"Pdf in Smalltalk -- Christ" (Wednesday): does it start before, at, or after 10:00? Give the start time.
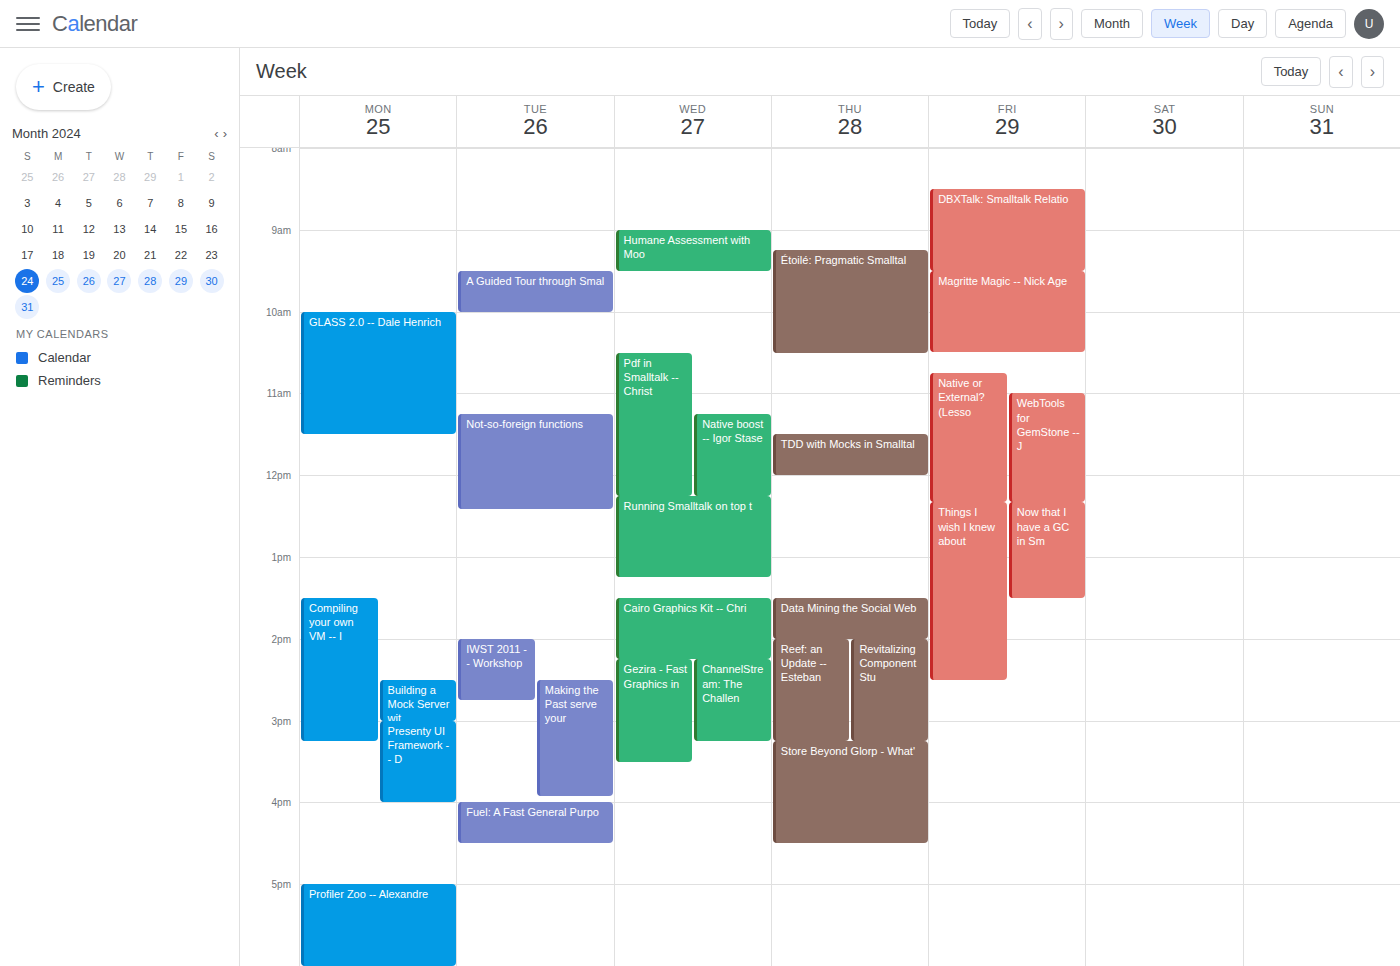
10:30 -- after 10:00, 30 minutes below the 10:00 line.